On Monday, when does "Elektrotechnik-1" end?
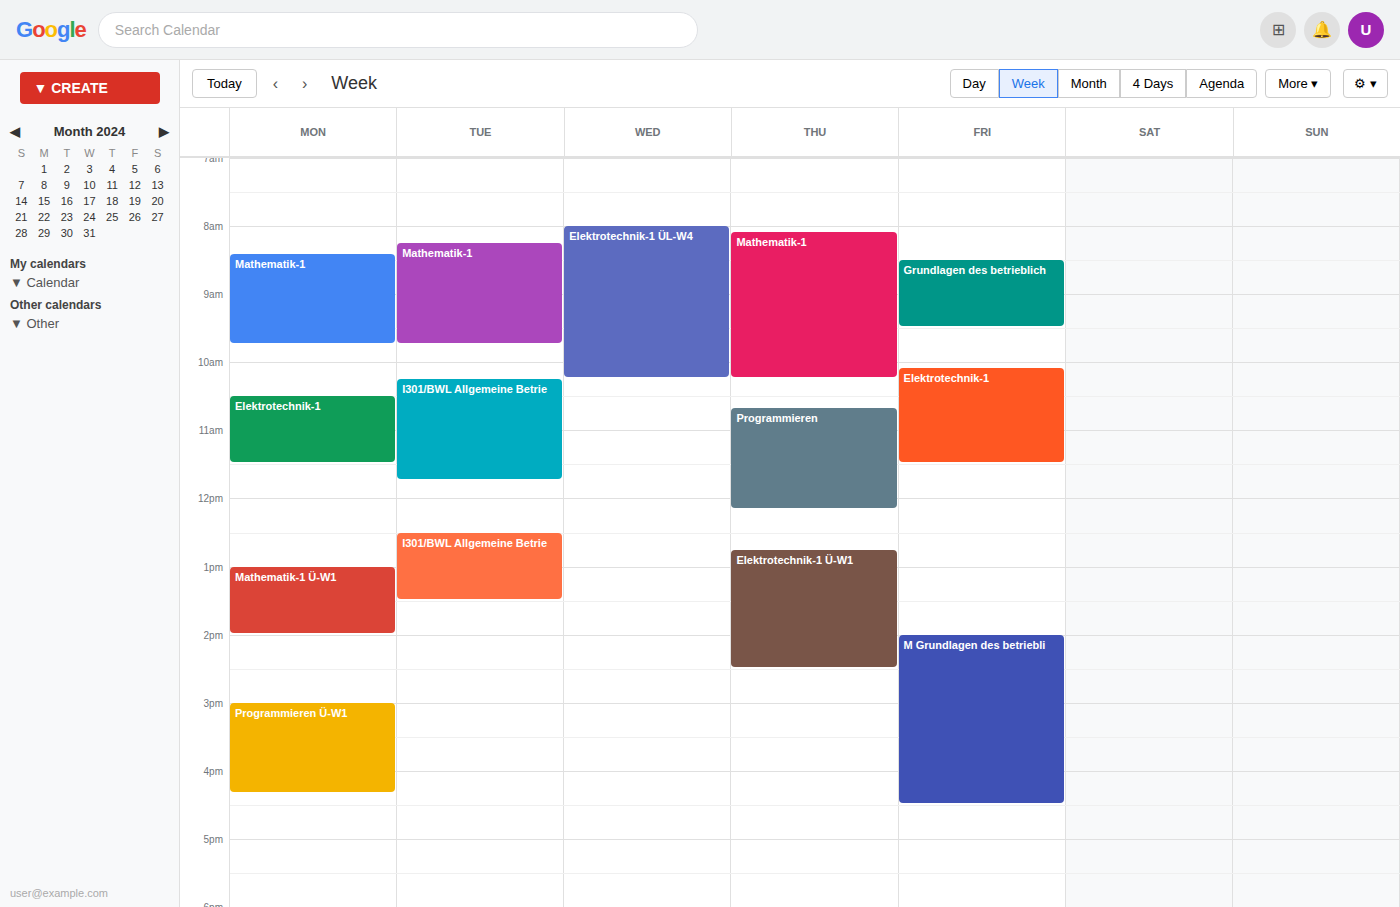
11:30 AM